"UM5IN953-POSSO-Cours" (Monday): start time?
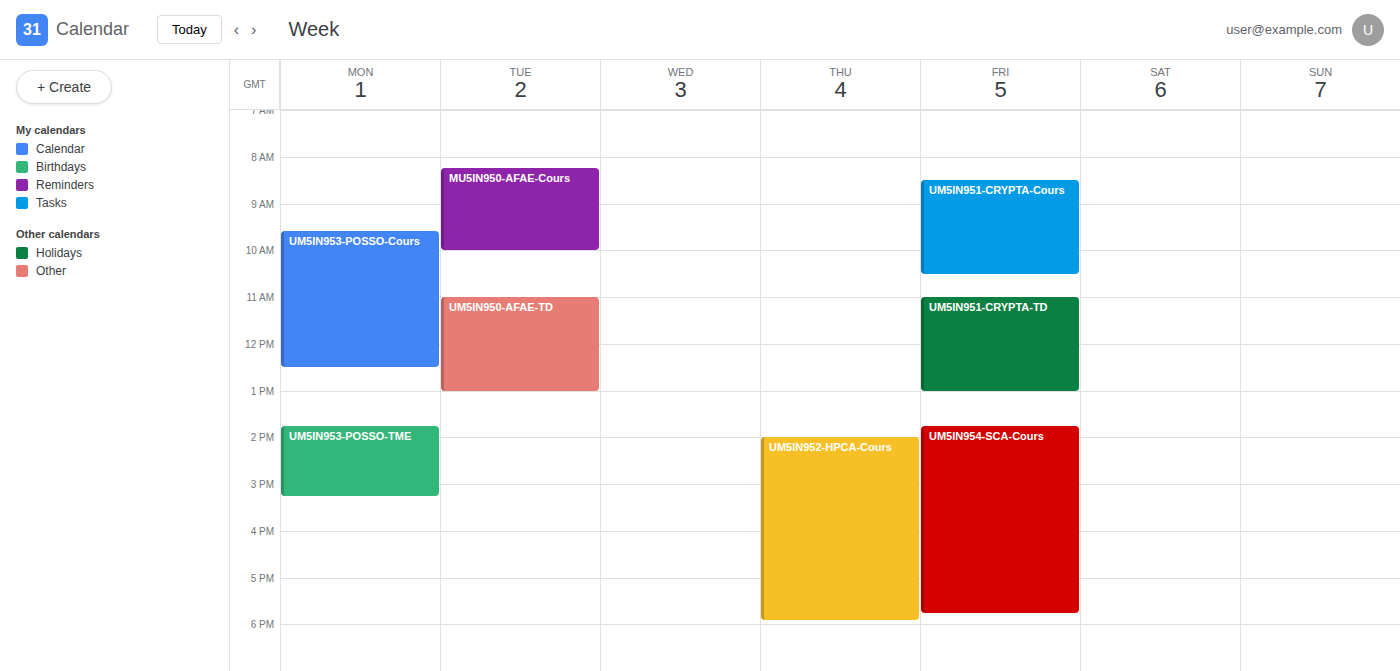
9:35 AM